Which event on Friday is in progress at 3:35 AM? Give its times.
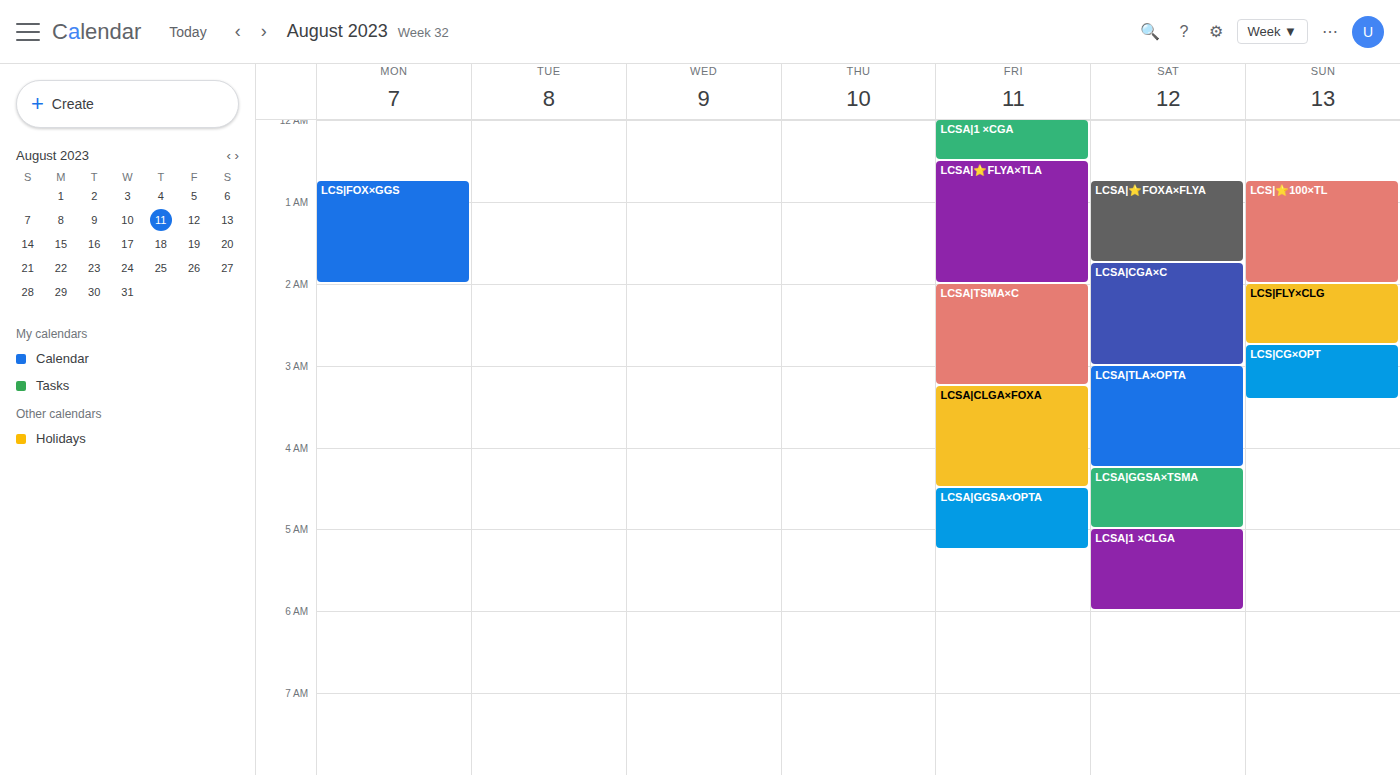
"LCSA|CLGA×FOXA", 3:15 AM to 4:30 AM